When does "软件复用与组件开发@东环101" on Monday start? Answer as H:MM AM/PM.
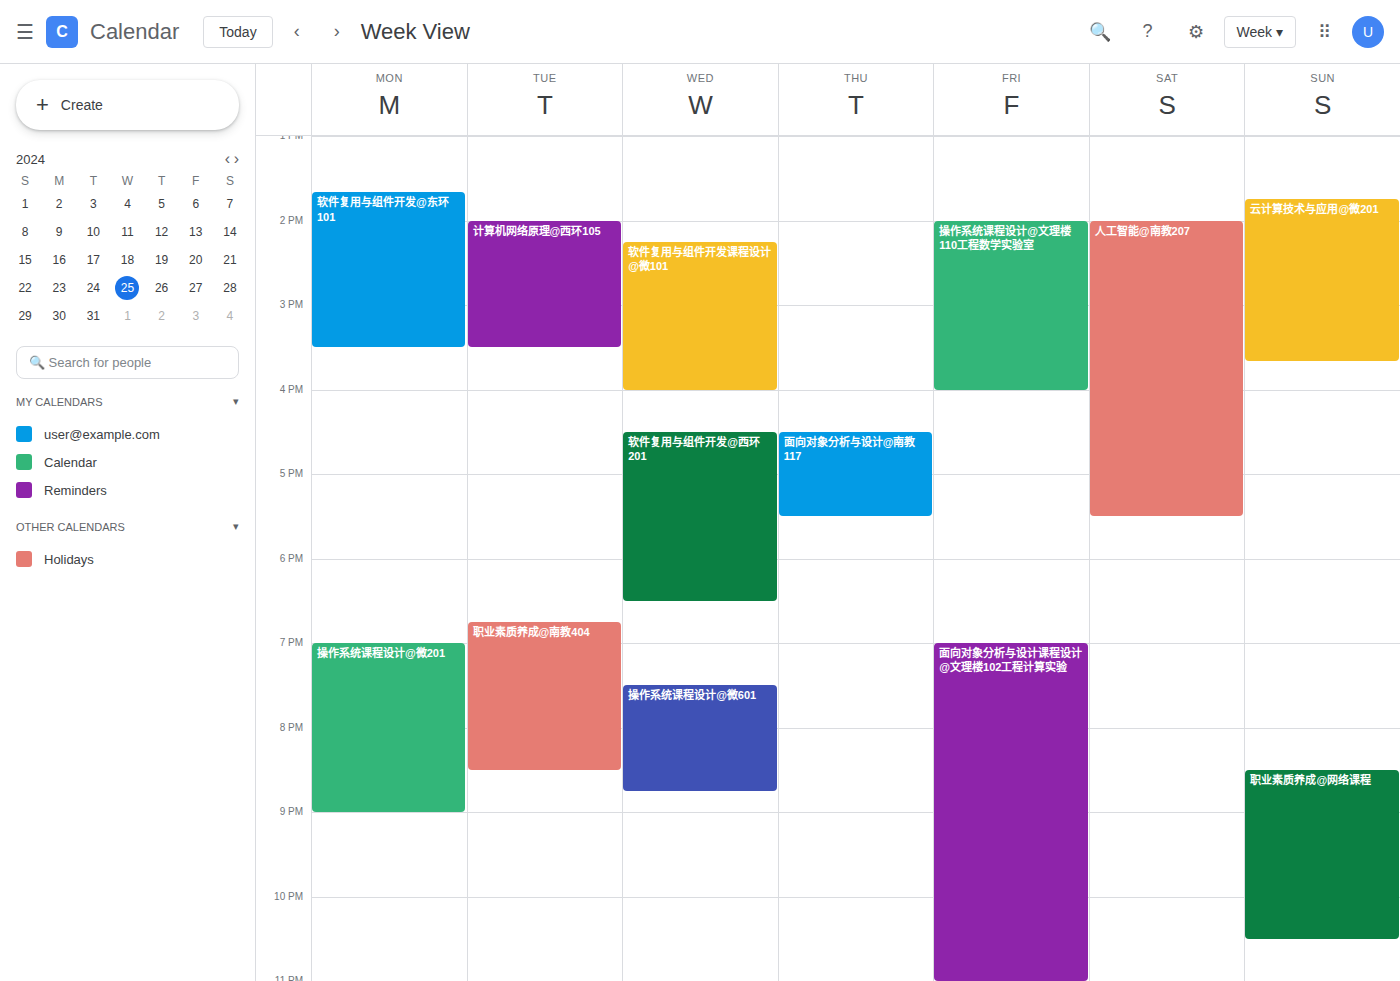
1:40 PM